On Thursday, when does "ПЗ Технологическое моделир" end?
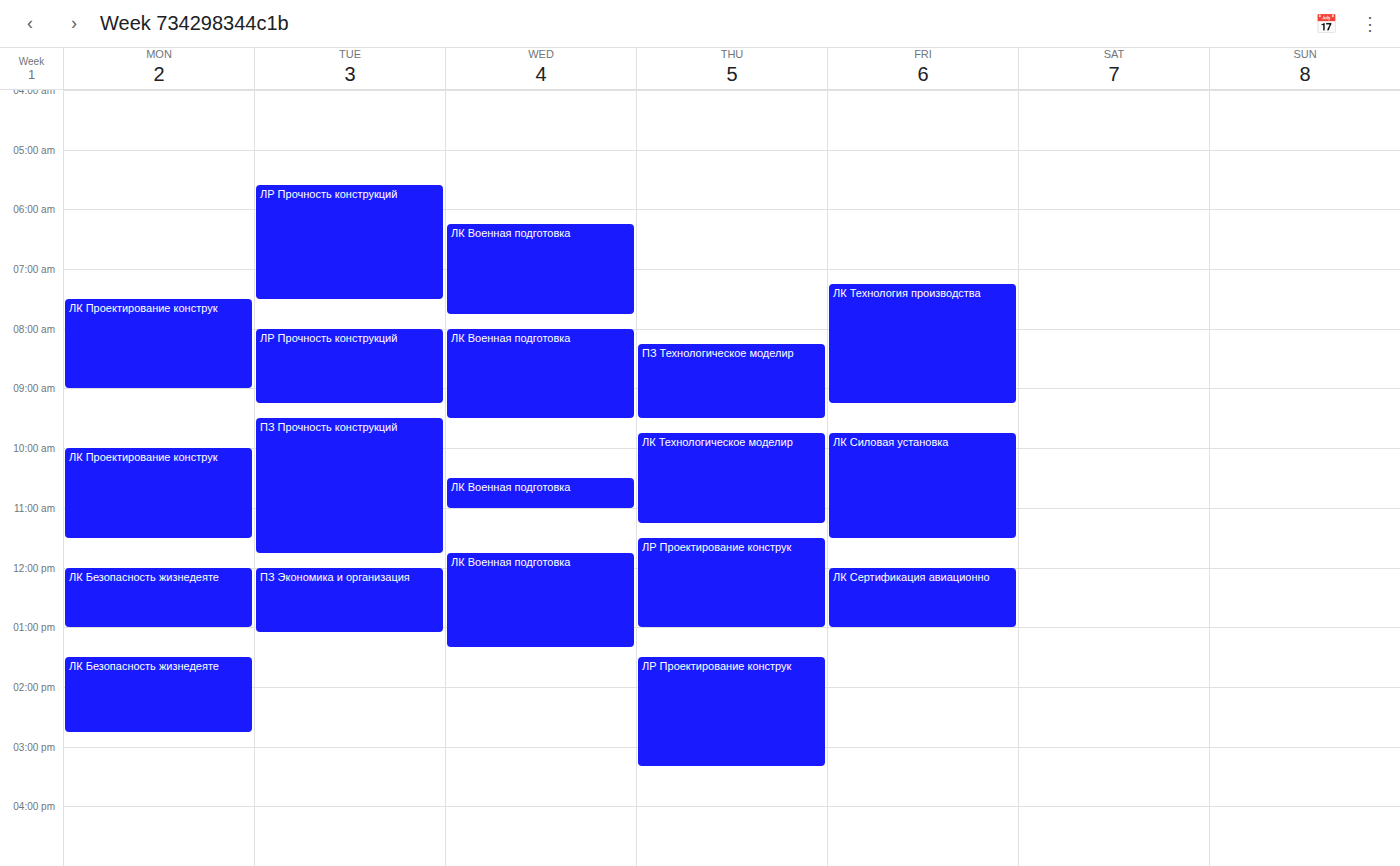
9:30 AM